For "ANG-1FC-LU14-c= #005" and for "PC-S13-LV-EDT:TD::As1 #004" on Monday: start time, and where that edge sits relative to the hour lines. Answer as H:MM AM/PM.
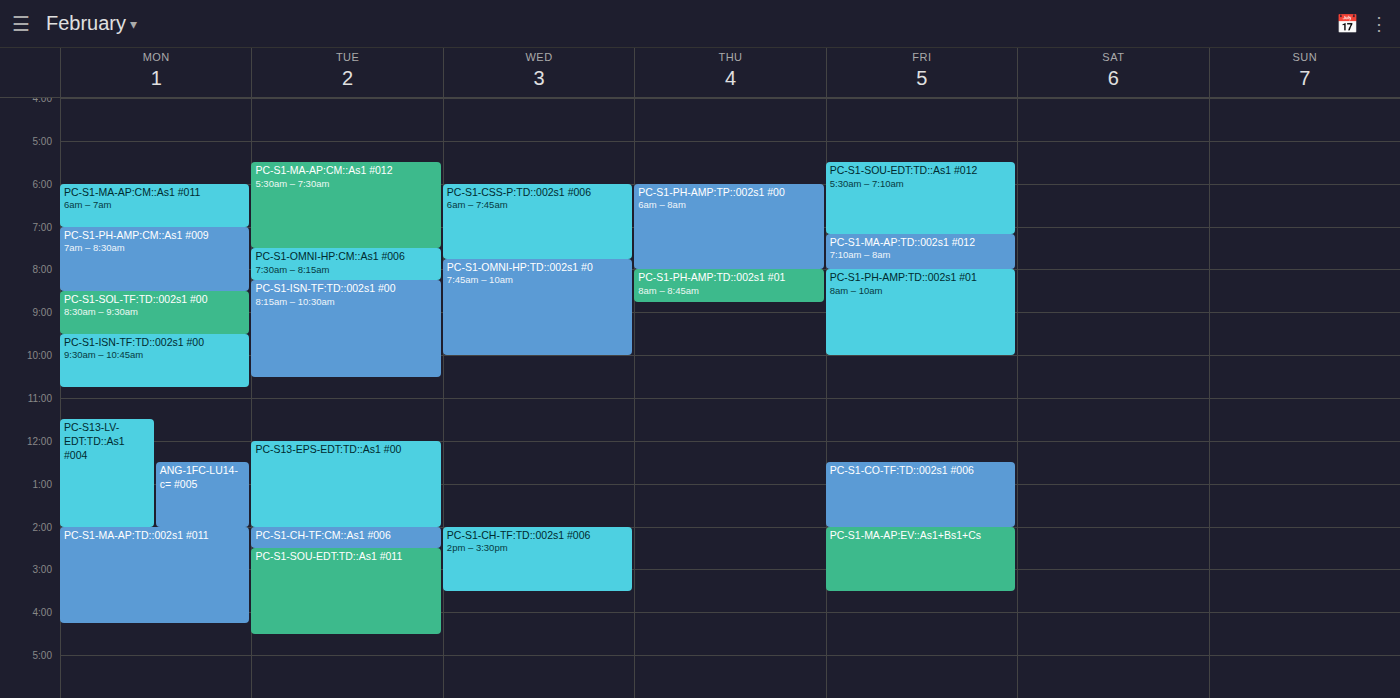
"ANG-1FC-LU14-c= #005": 12:30 PM, halfway between the 12 PM and 1 PM lines. "PC-S13-LV-EDT:TD::As1 #004": 11:30 AM, halfway between the 11 AM and 12 PM lines.